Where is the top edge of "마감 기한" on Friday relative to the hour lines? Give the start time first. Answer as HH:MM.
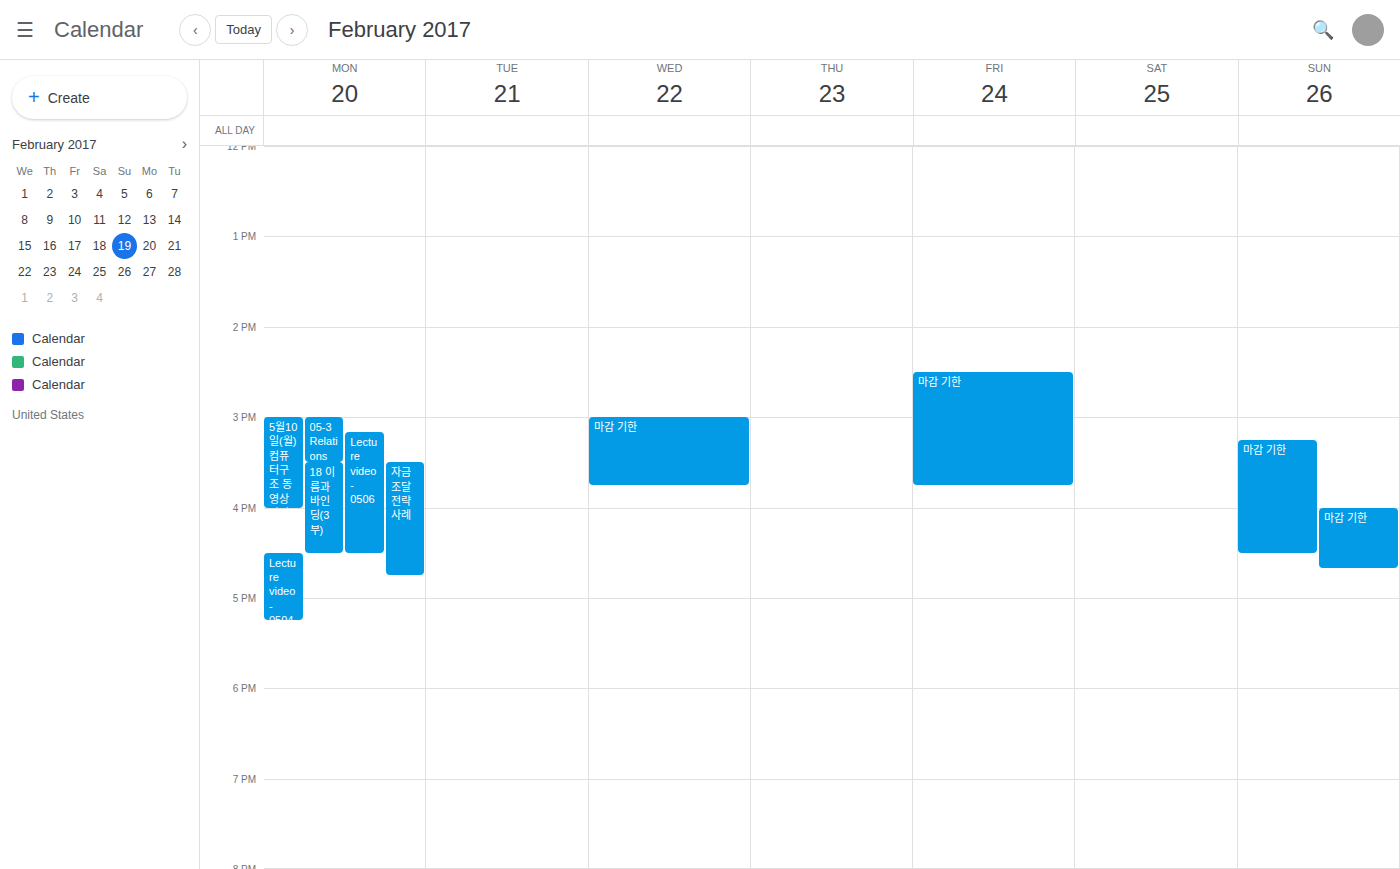
14:30 -- halfway between the 14:00 and 15:00 lines.